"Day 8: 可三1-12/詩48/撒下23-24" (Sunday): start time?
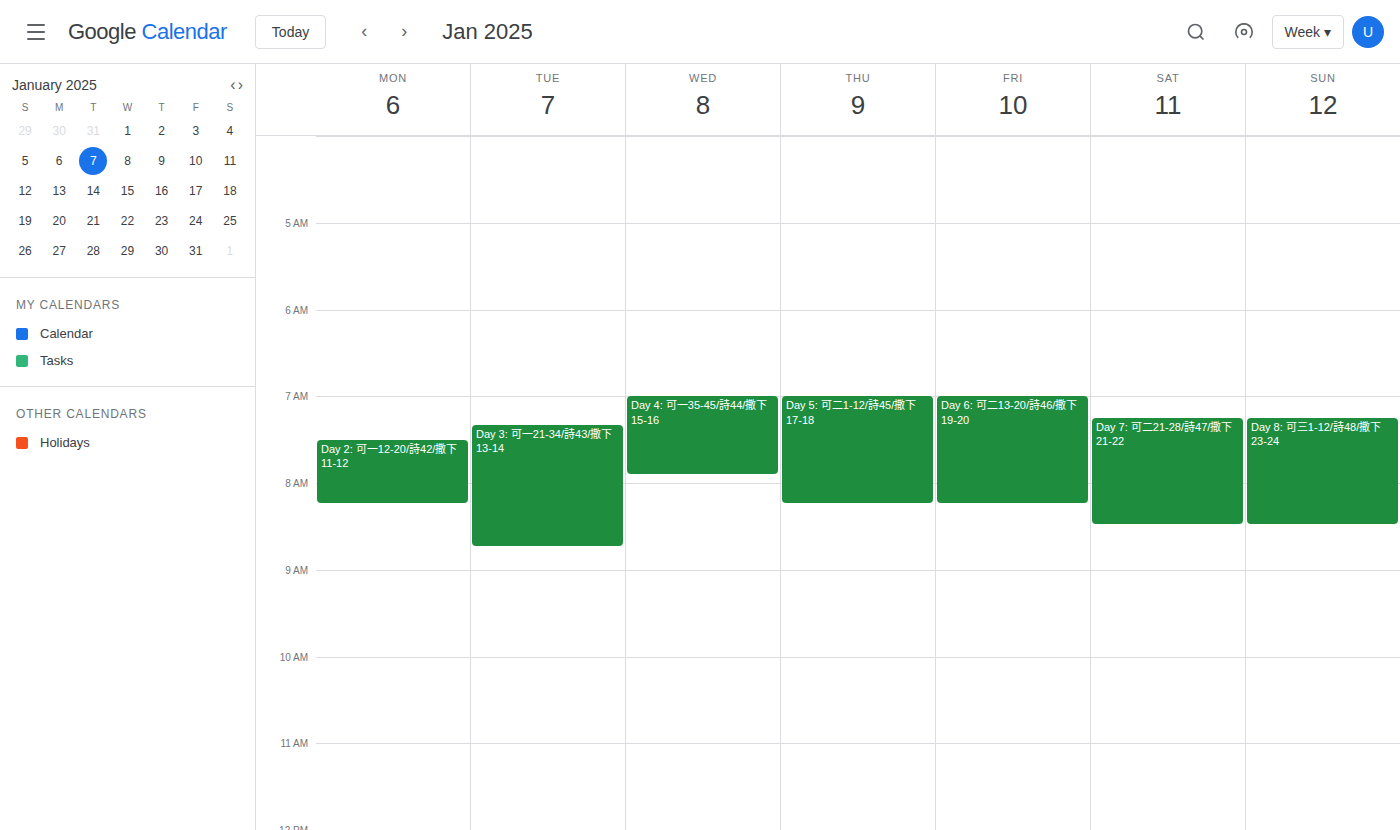
7:15 AM